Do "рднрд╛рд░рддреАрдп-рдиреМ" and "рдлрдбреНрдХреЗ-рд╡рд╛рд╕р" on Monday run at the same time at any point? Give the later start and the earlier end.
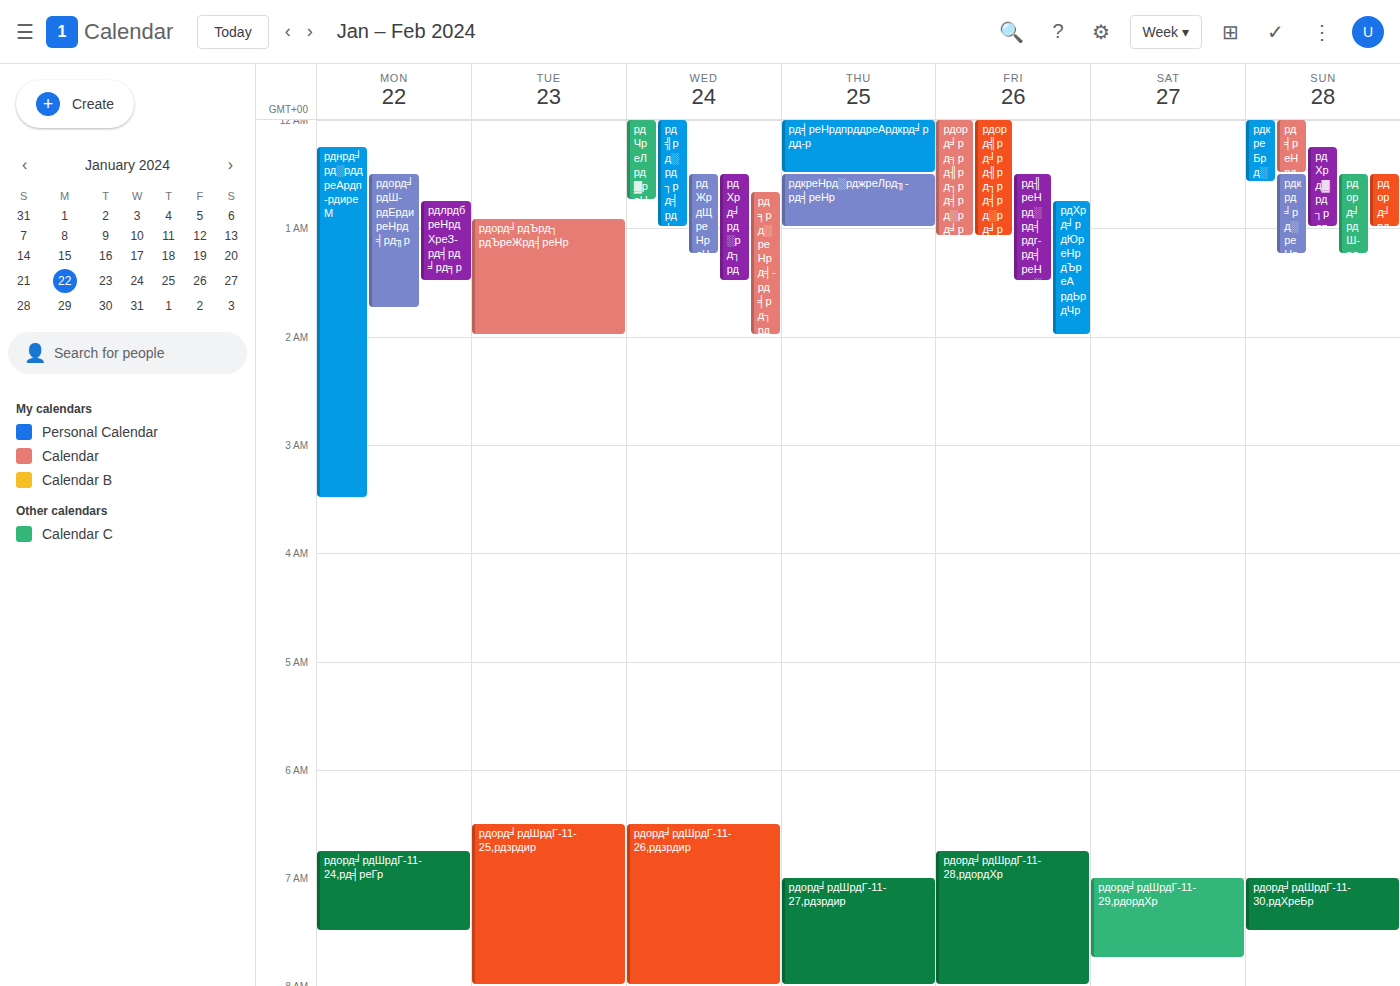
"рдлрдбреНрдХреЗ-рд╡рд╛рд╕р" runs 12:45 AM to 1:30 AM, inside "рднрд╛рд░рддреАрдп-рдиреМ" -- they overlap.